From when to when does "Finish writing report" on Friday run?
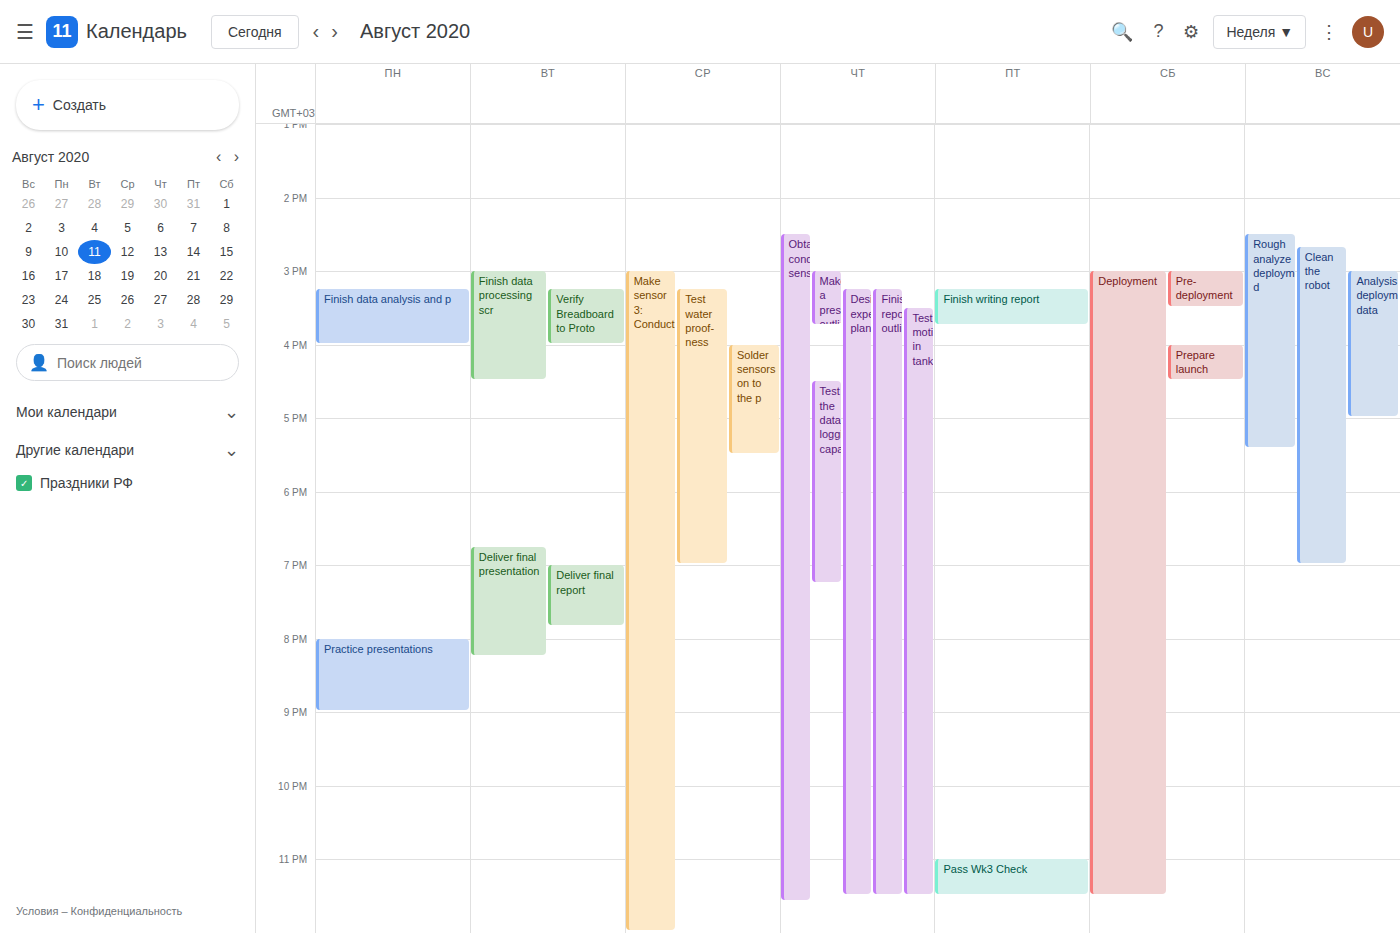
3:15 PM to 3:45 PM